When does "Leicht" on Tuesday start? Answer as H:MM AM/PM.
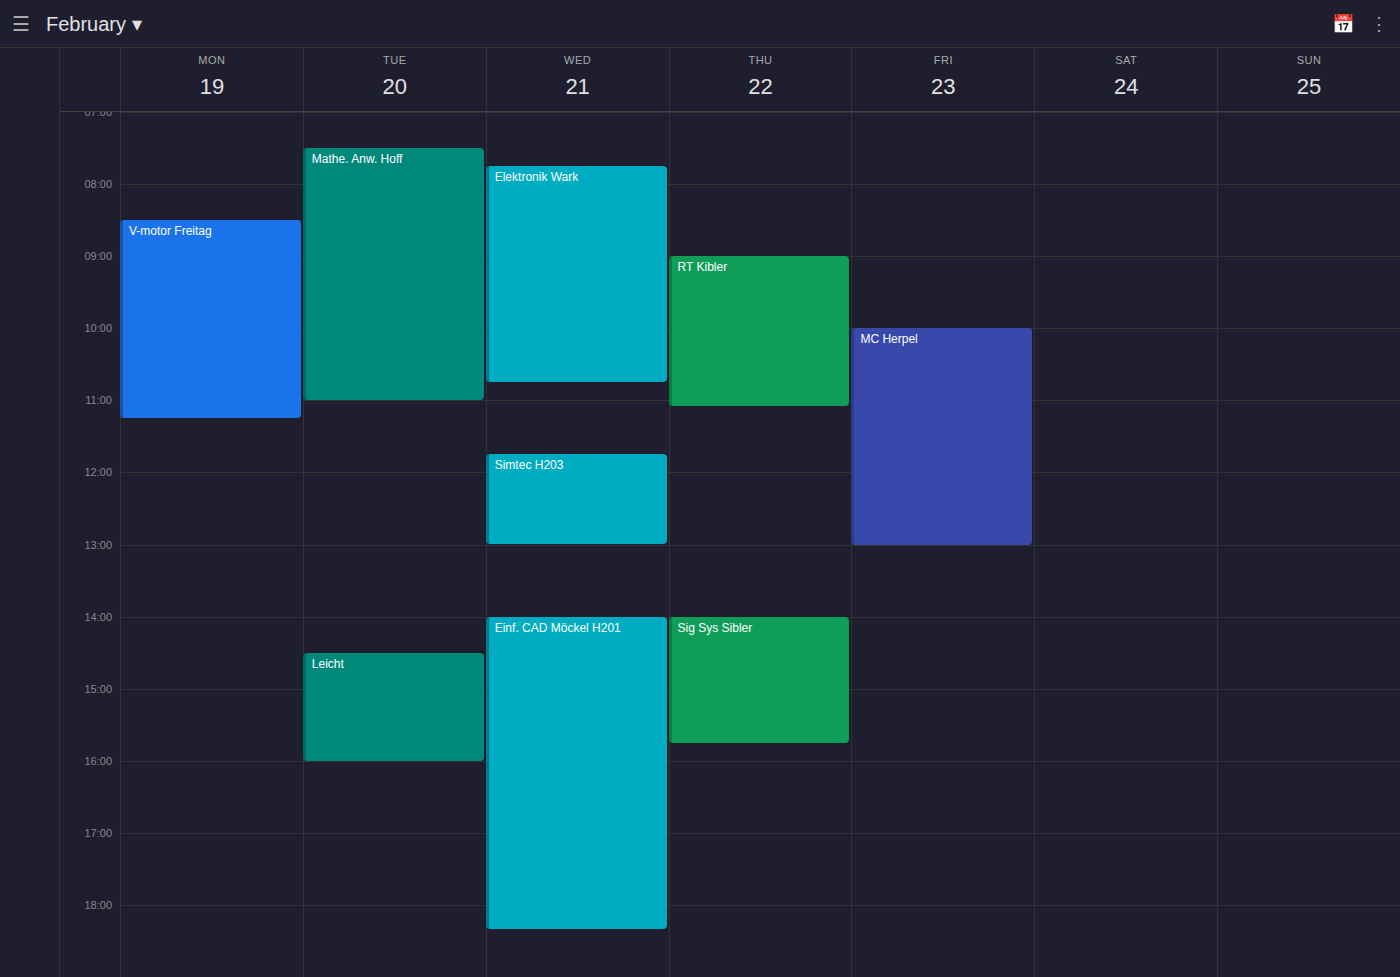
2:30 PM